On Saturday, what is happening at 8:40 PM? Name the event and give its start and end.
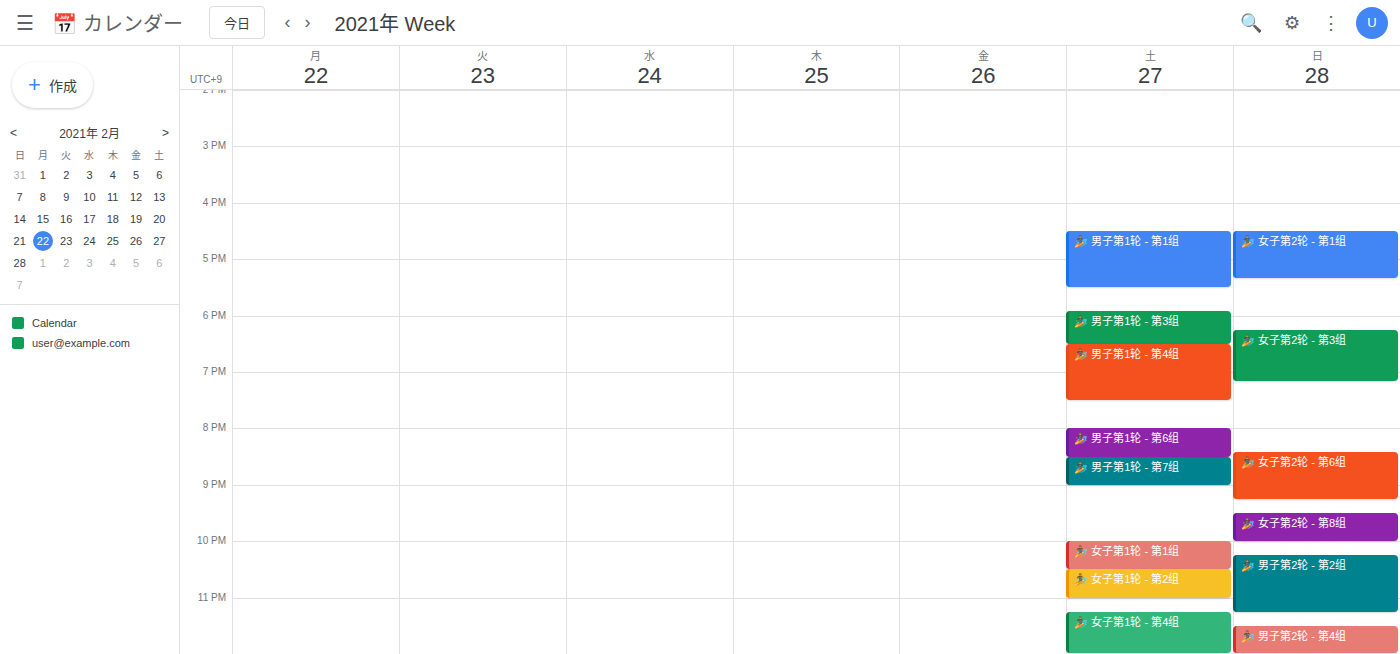
"🏄 男子第1轮 - 第7组", 8:30 PM to 9:00 PM